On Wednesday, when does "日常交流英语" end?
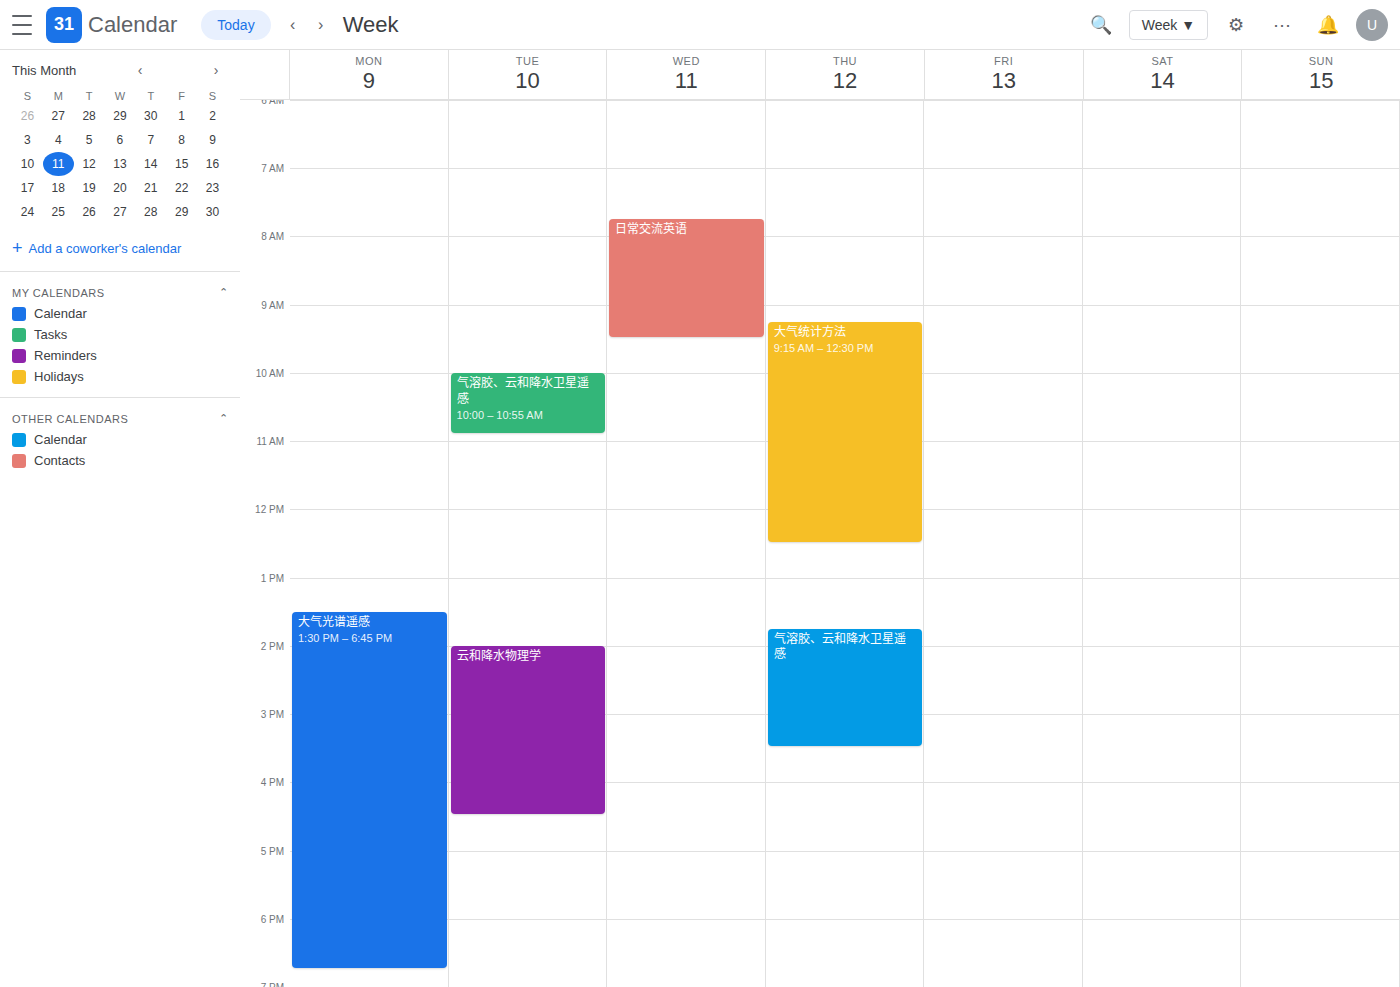
9:30 AM